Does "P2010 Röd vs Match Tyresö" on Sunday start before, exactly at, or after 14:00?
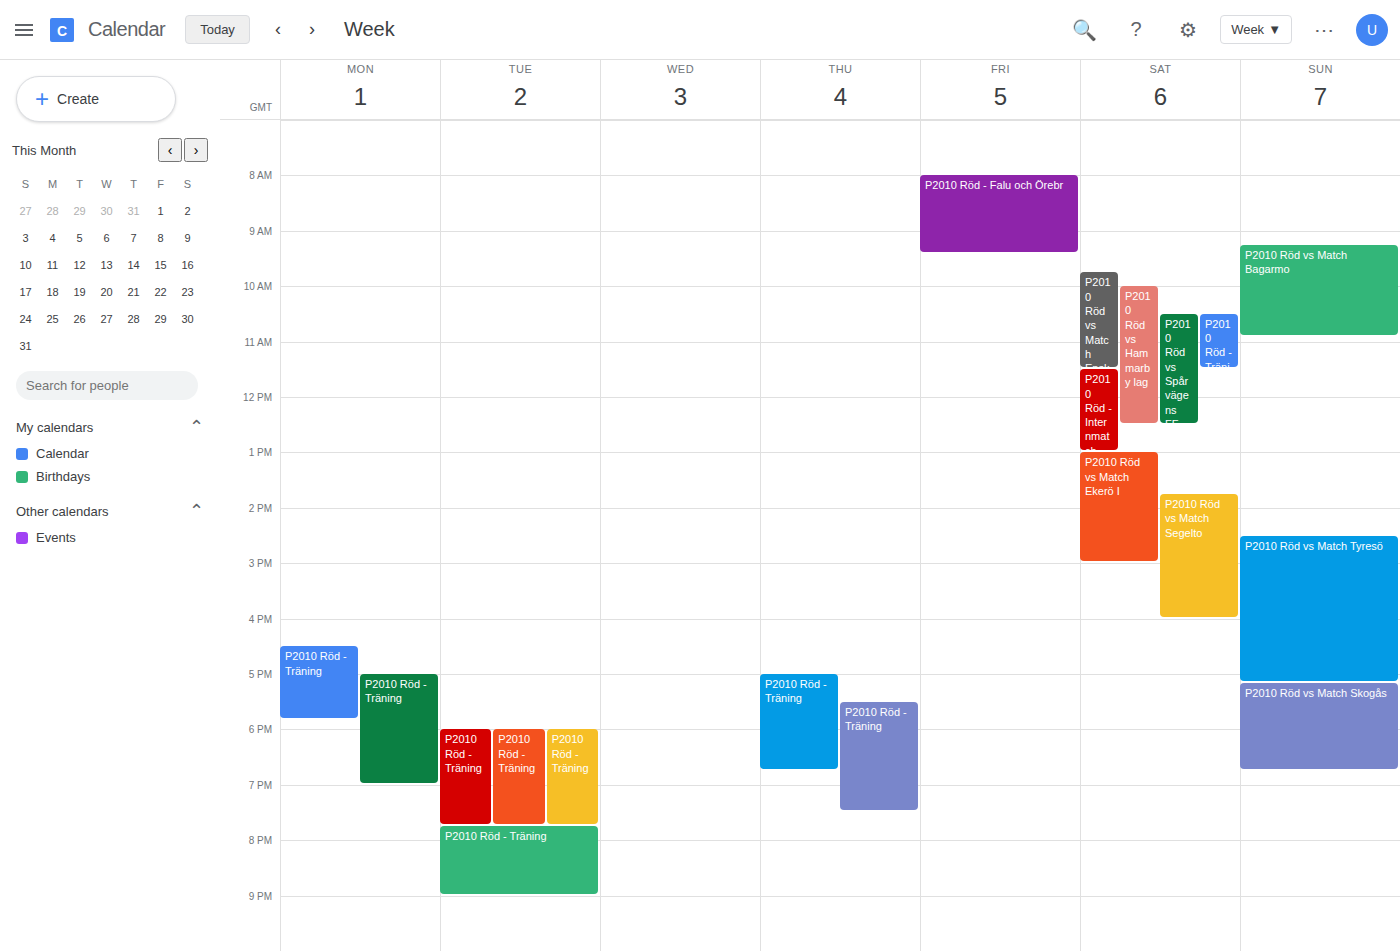
14:30 -- after 14:00, 30 minutes below the 14:00 line.